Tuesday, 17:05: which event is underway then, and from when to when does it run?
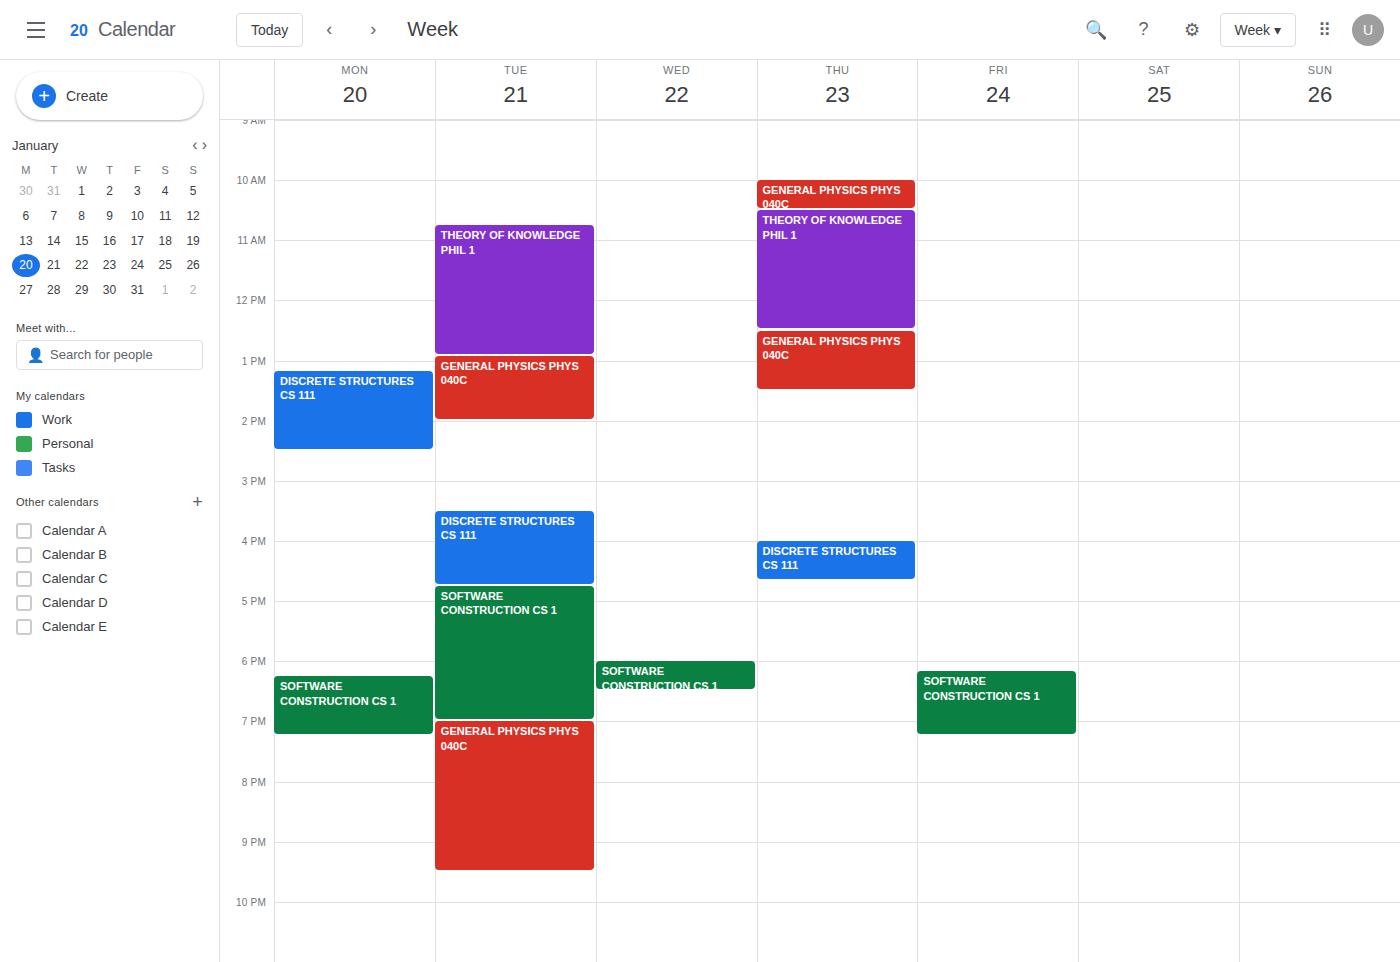
"SOFTWARE CONSTRUCTION CS 1", 16:45 to 19:00